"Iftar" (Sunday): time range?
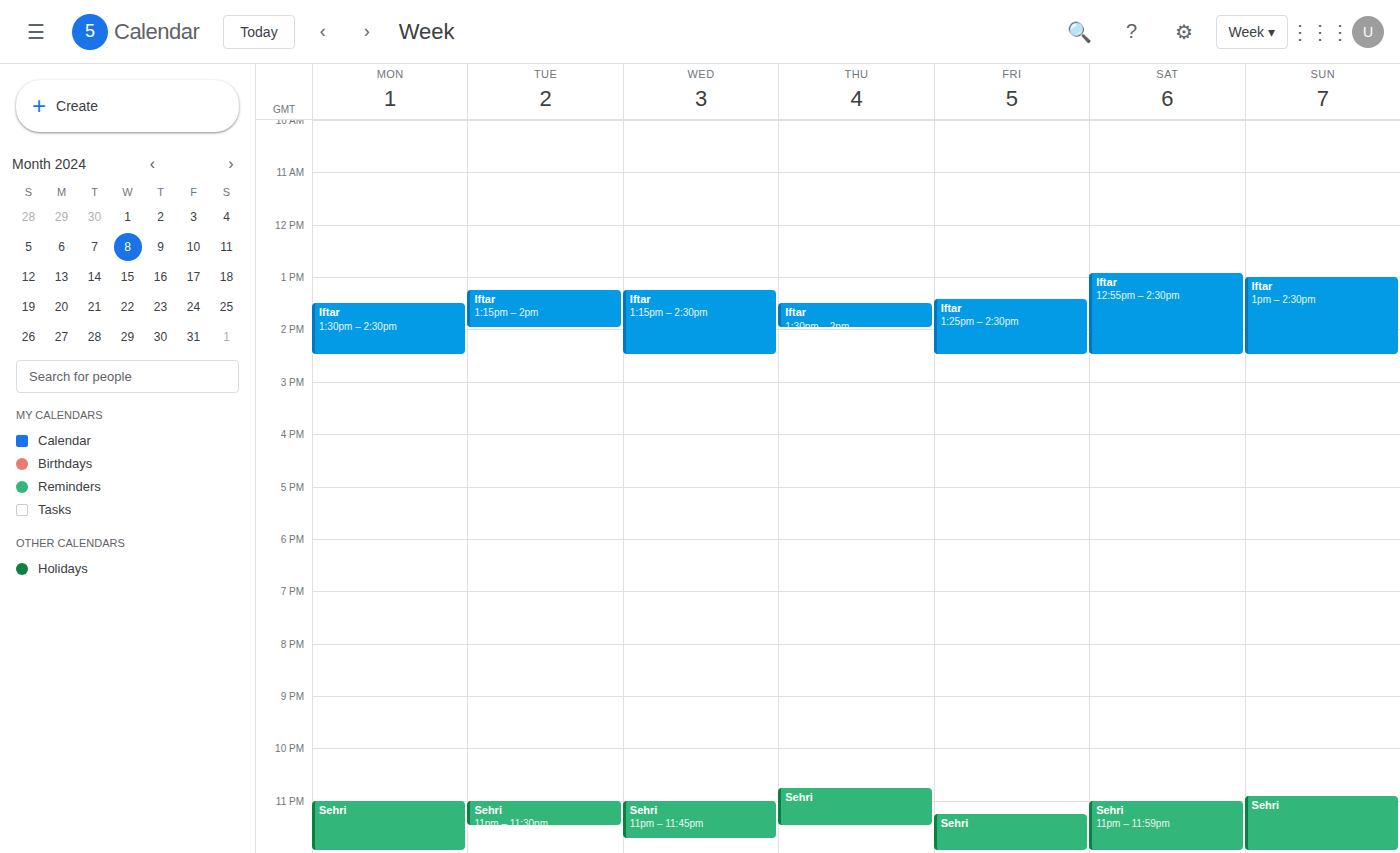
1:00 PM to 2:30 PM